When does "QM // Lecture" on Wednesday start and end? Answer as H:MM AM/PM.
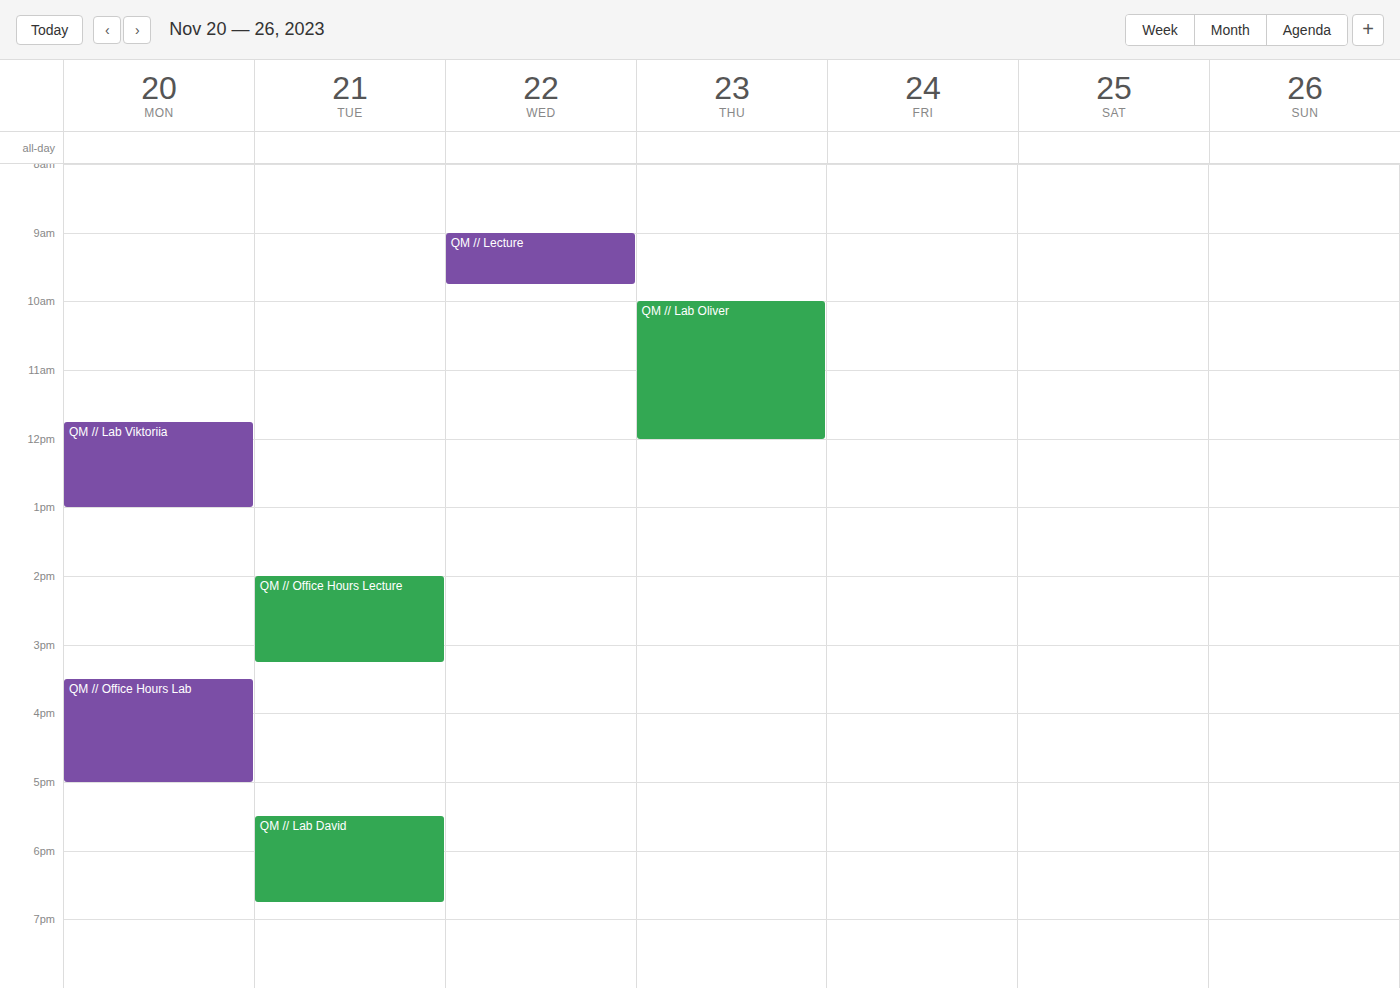
9:00 AM to 9:45 AM